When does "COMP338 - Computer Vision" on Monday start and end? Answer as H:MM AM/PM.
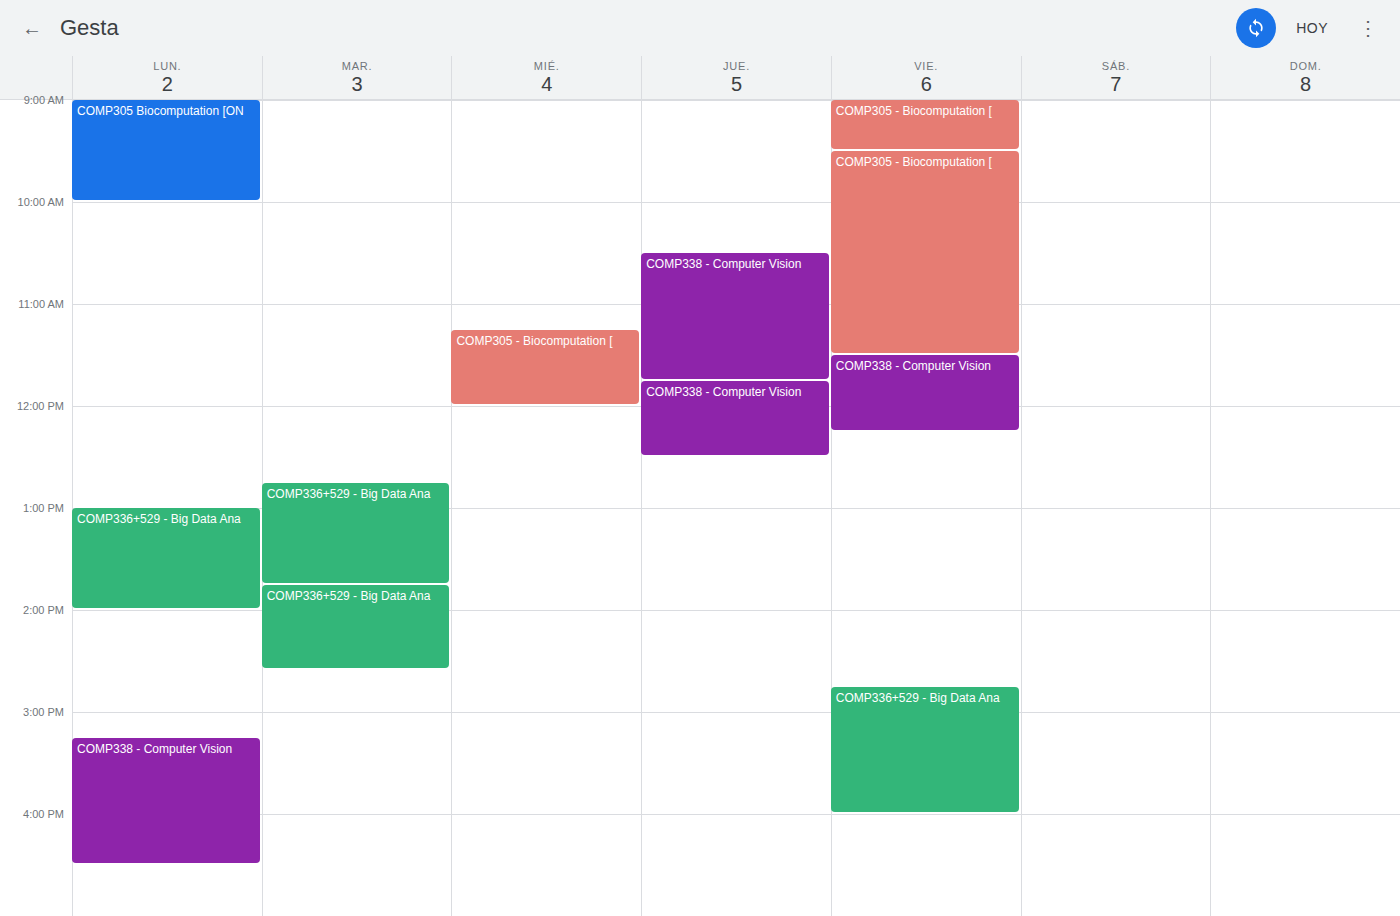
3:15 PM to 4:30 PM